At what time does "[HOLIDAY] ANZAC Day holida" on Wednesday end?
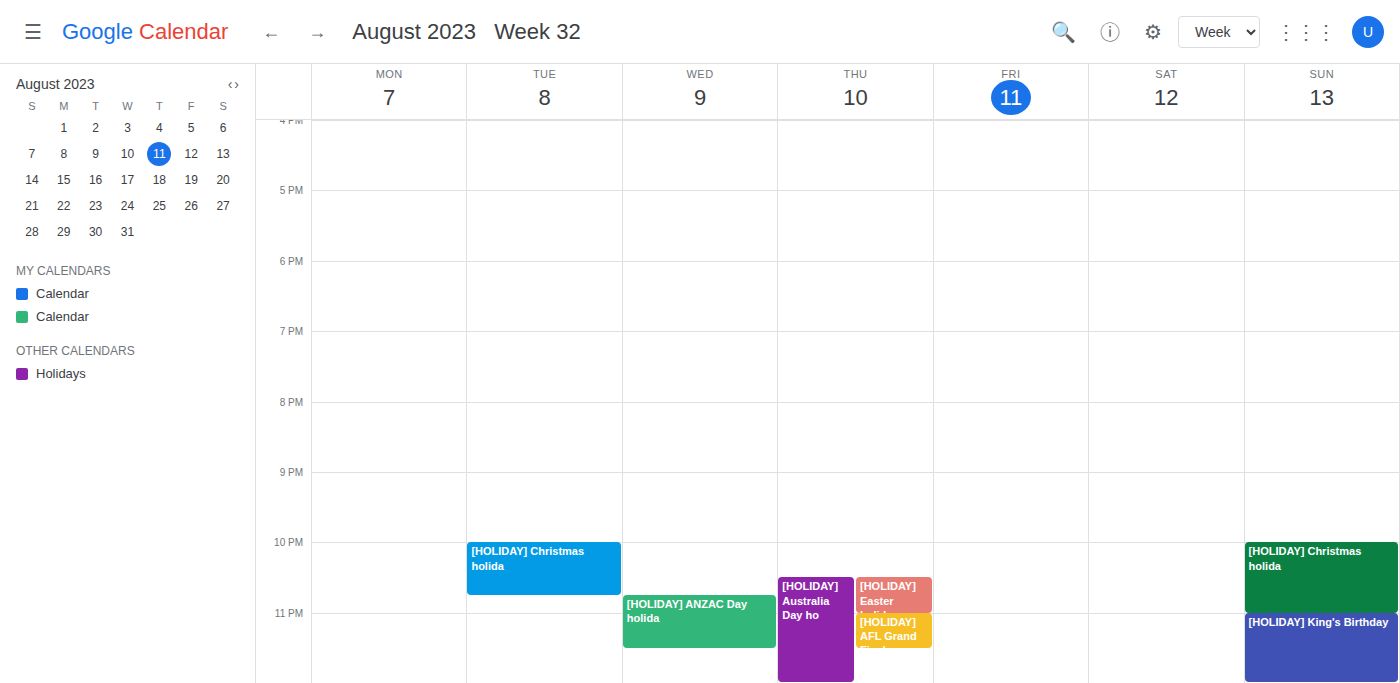
11:30 PM